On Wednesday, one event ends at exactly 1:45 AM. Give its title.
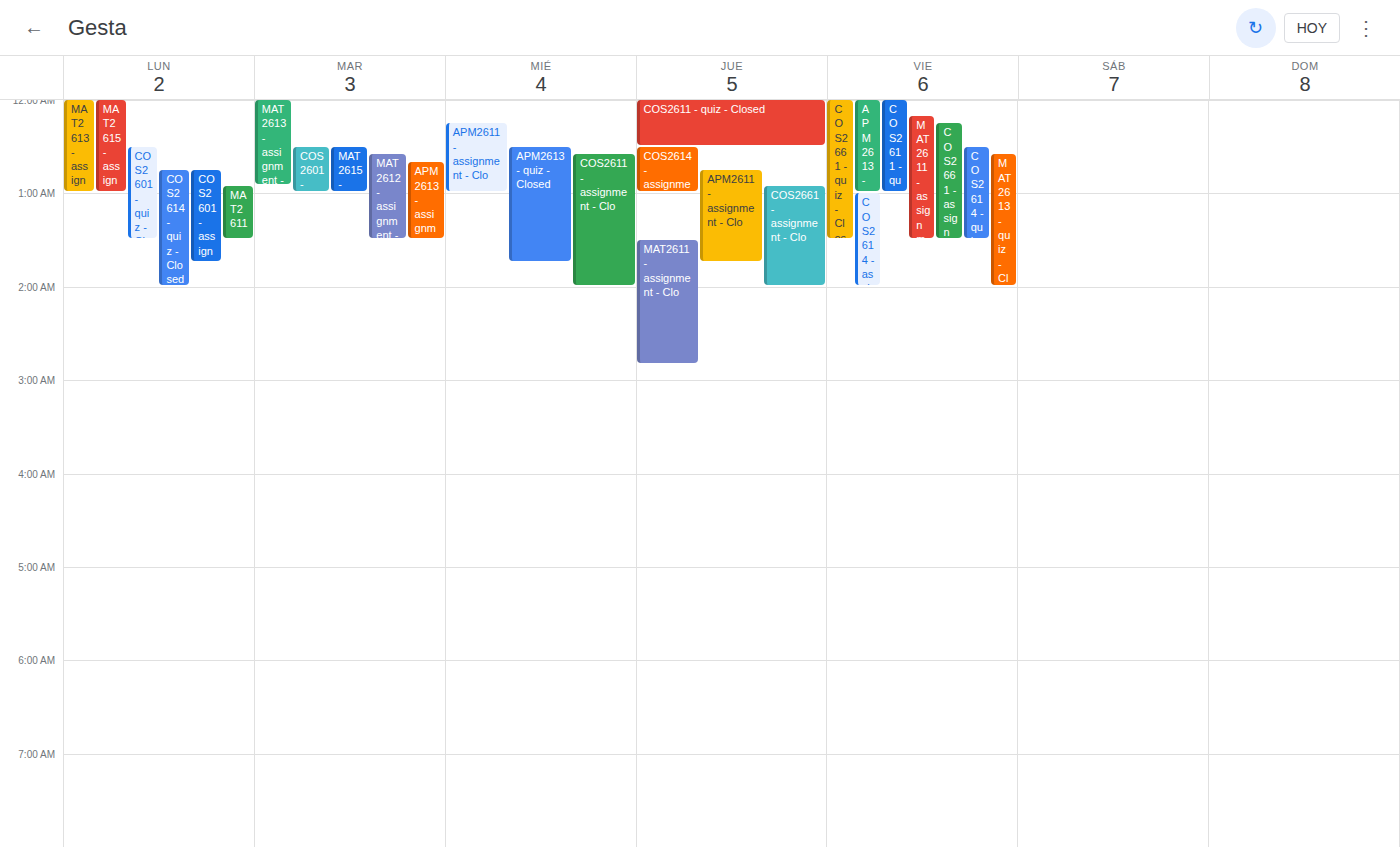
"APM2613 - quiz - Closed"